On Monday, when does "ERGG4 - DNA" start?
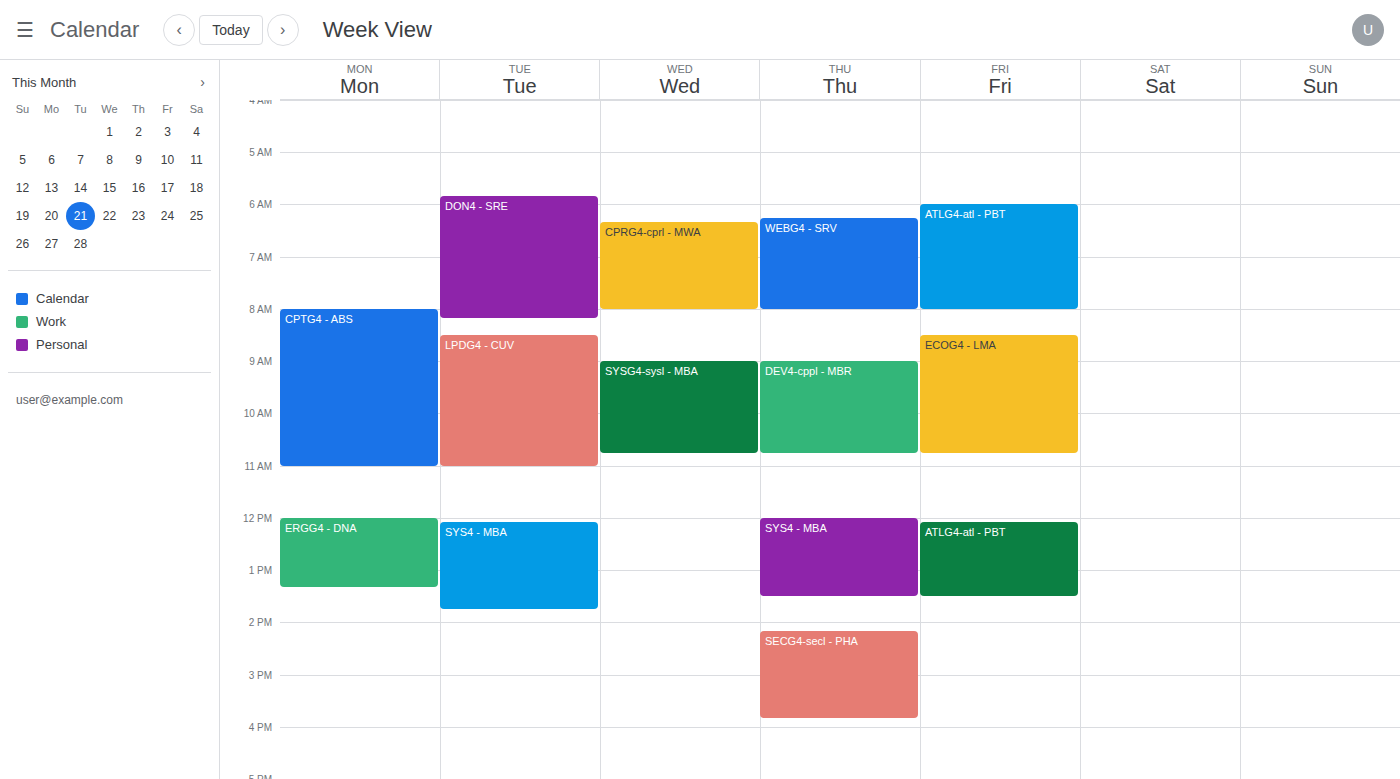
12:00 PM